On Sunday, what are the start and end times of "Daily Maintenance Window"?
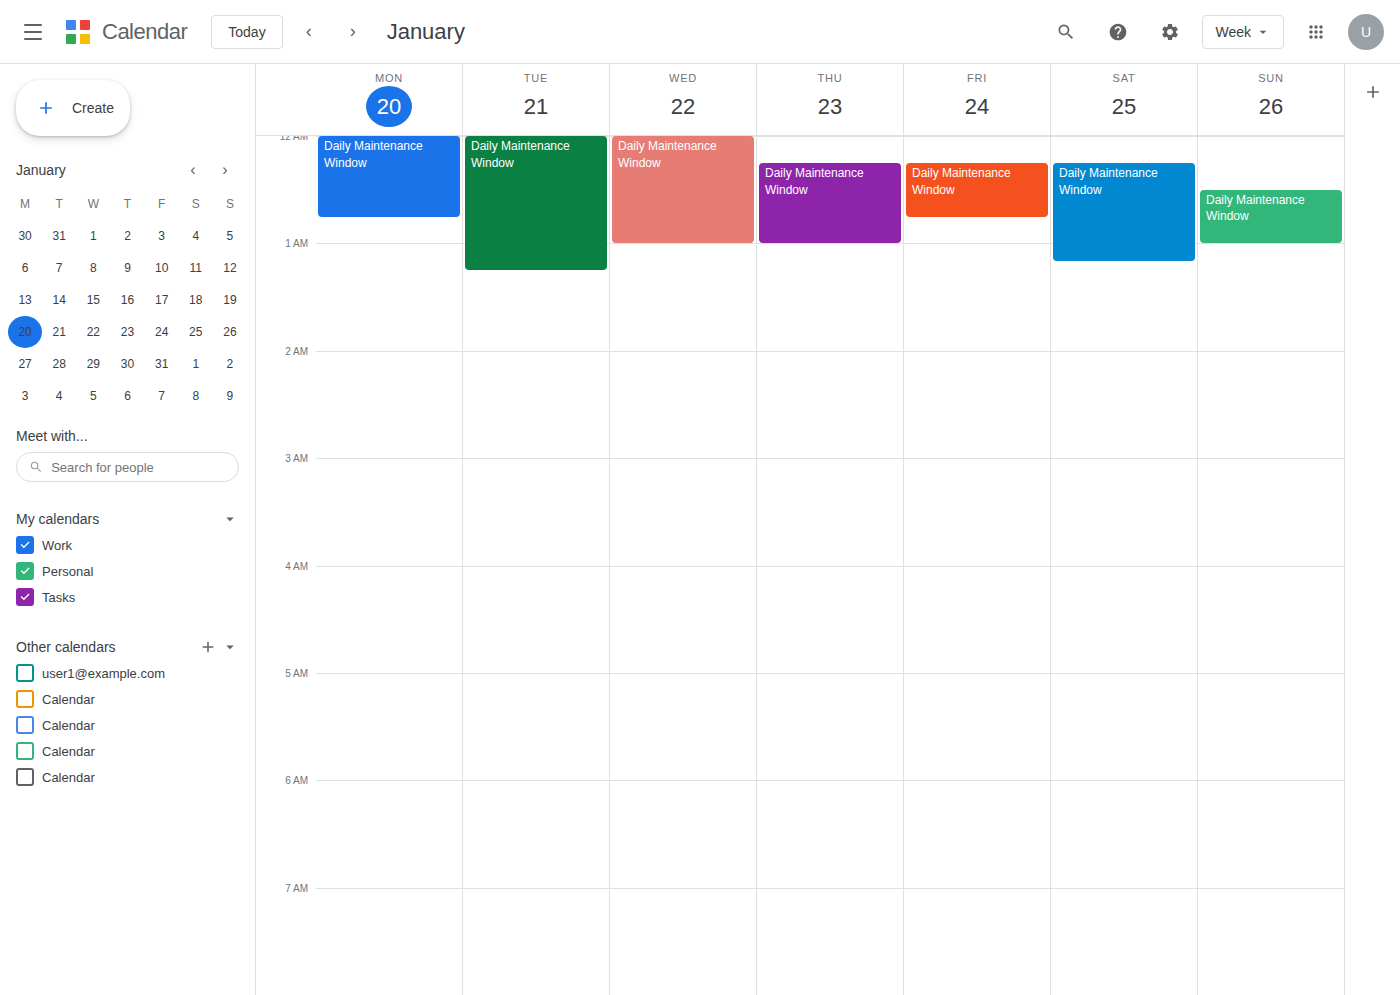
12:30 AM to 1:00 AM